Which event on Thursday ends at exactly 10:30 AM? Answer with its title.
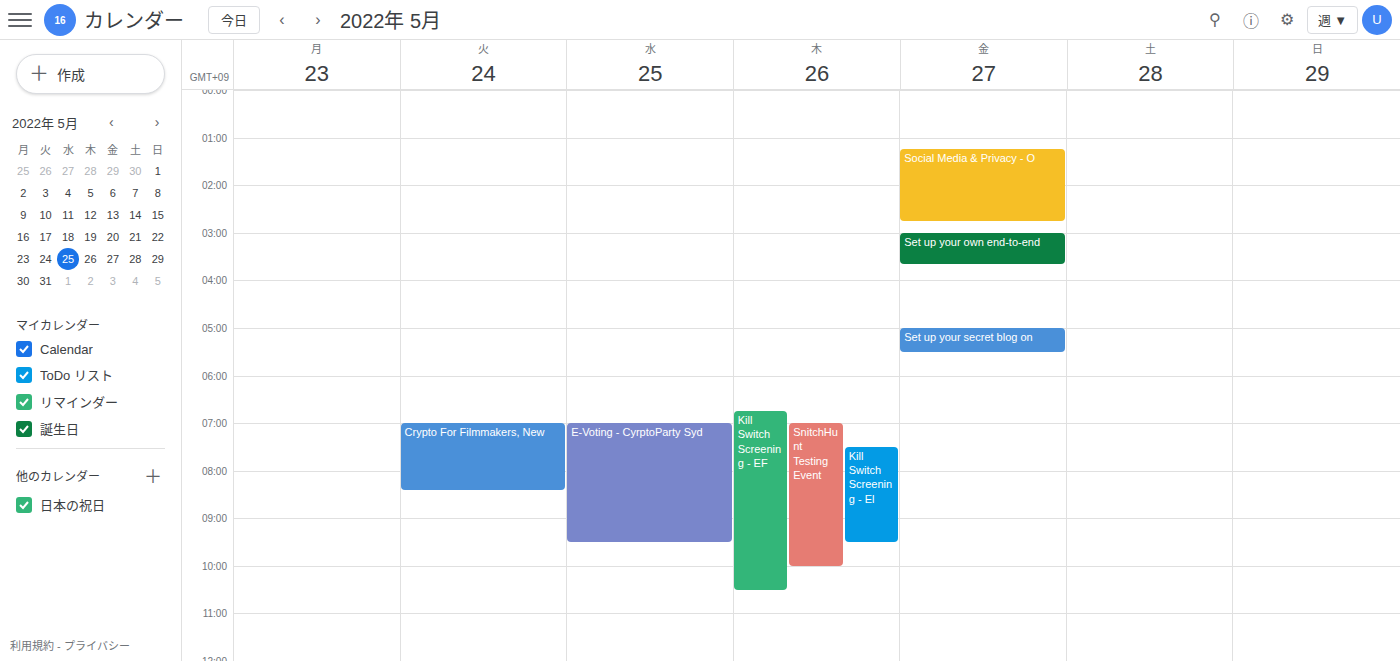
"Kill Switch Screening - EF"